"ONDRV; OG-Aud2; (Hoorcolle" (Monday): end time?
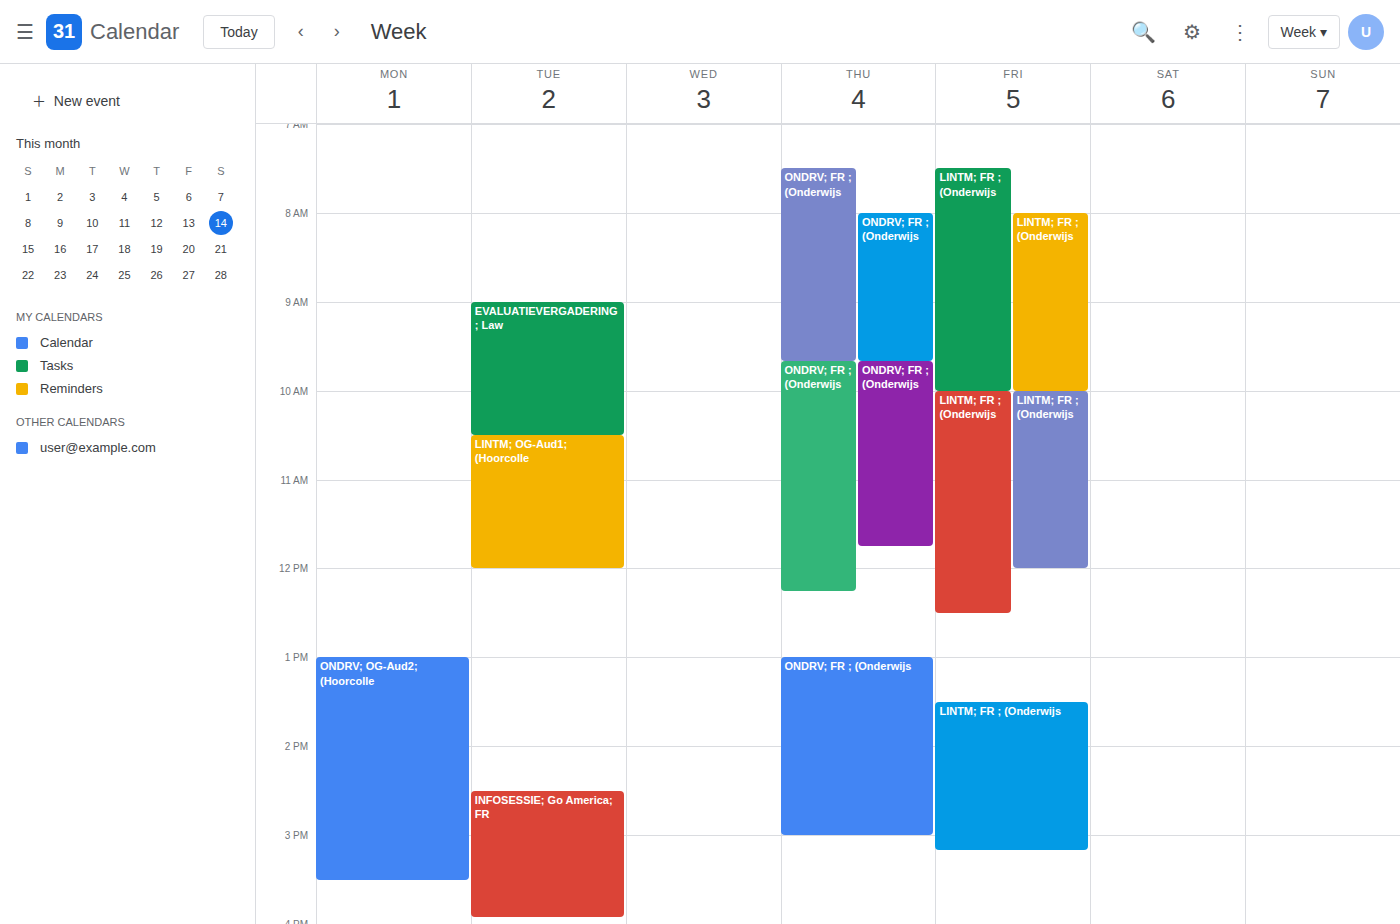
3:30 PM